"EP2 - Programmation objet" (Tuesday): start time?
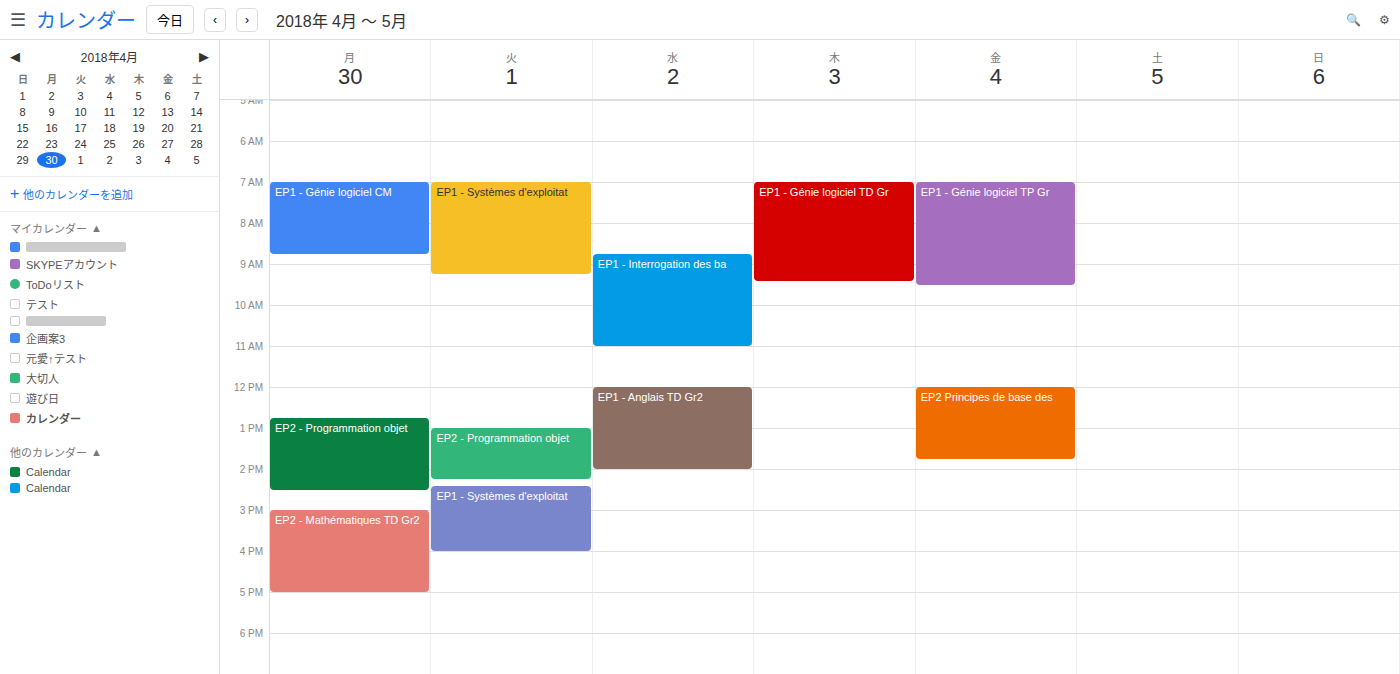
1:00 PM